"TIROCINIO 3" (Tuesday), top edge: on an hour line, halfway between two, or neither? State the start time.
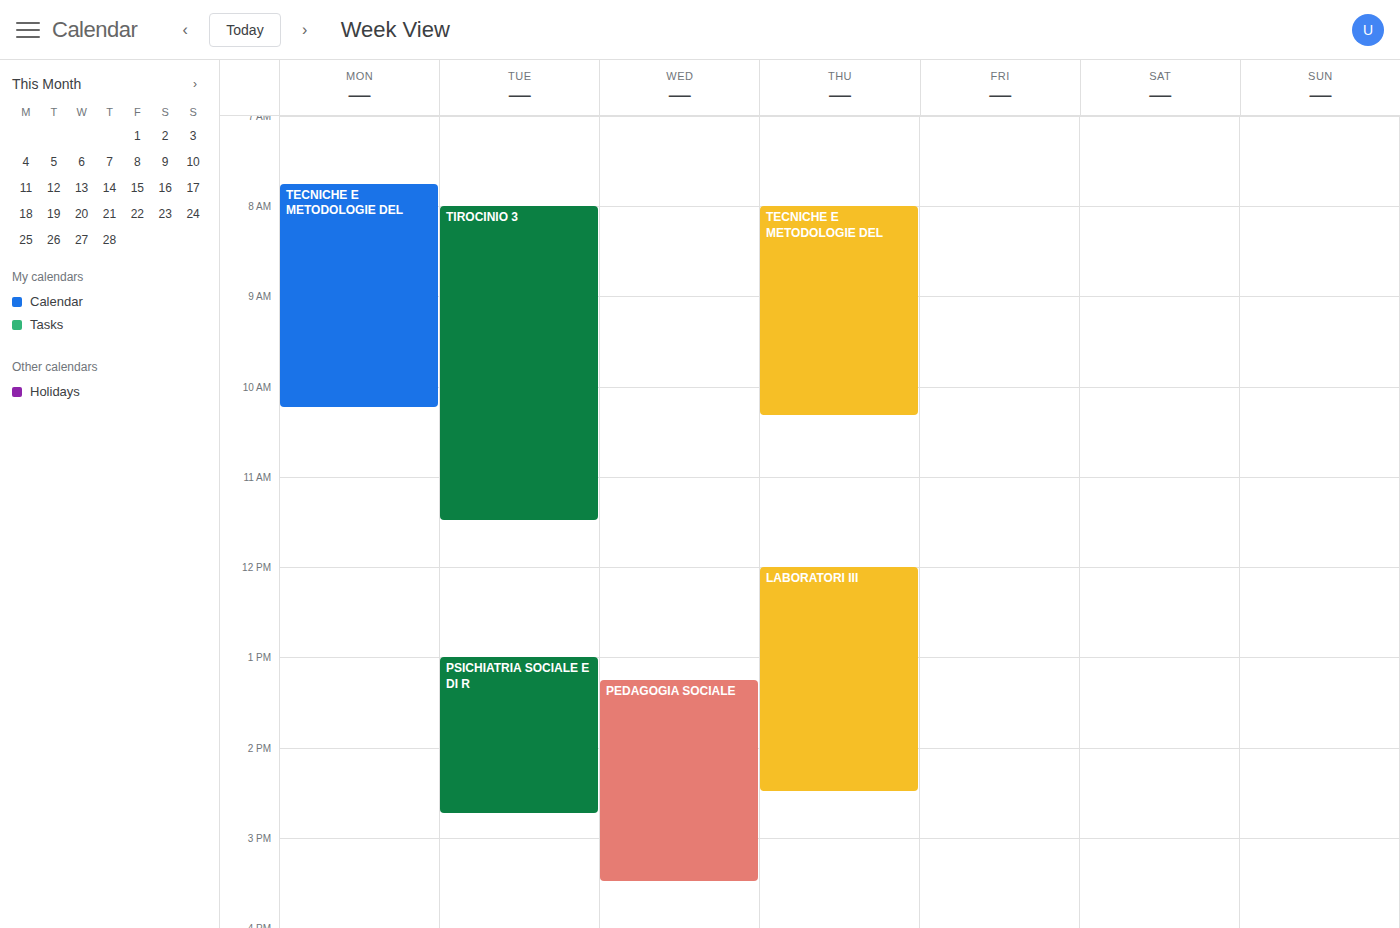
8:00 AM -- exactly on the 8 AM line.